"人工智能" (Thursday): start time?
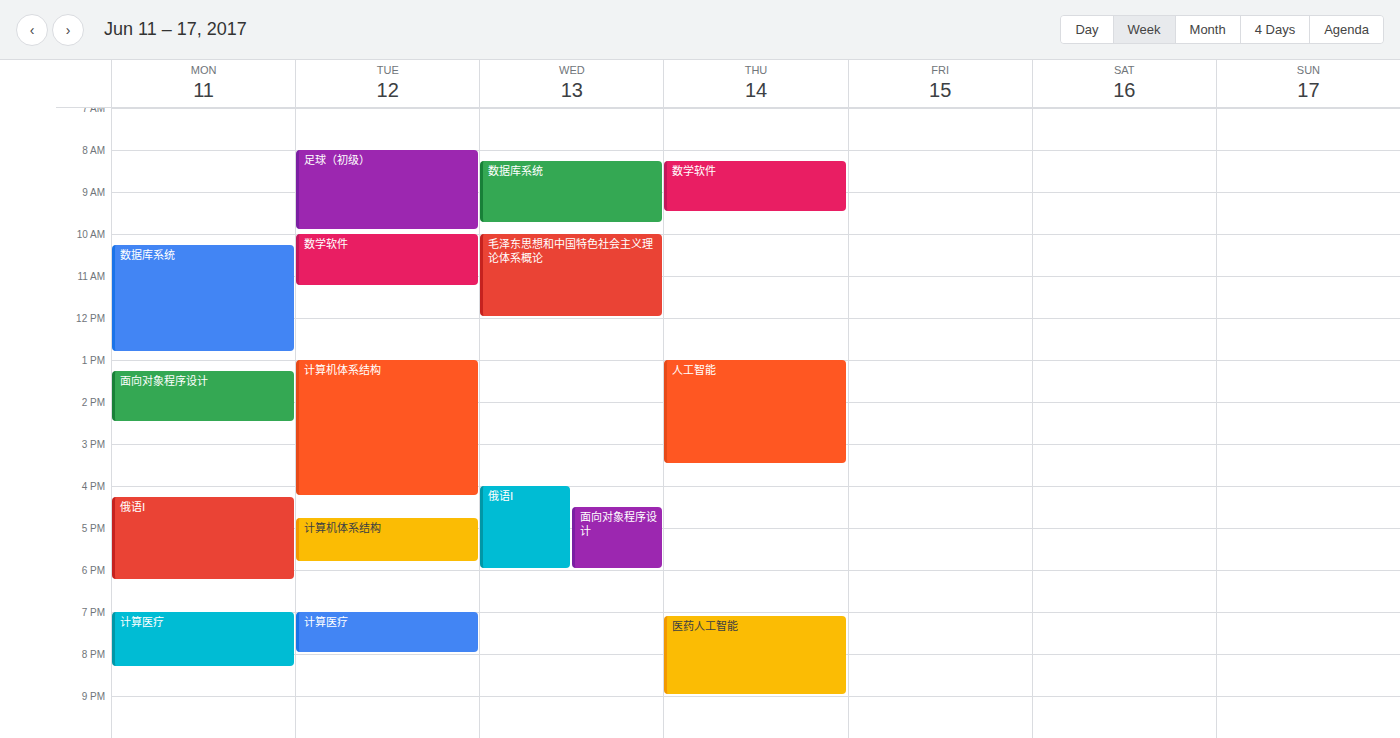
1:00 PM